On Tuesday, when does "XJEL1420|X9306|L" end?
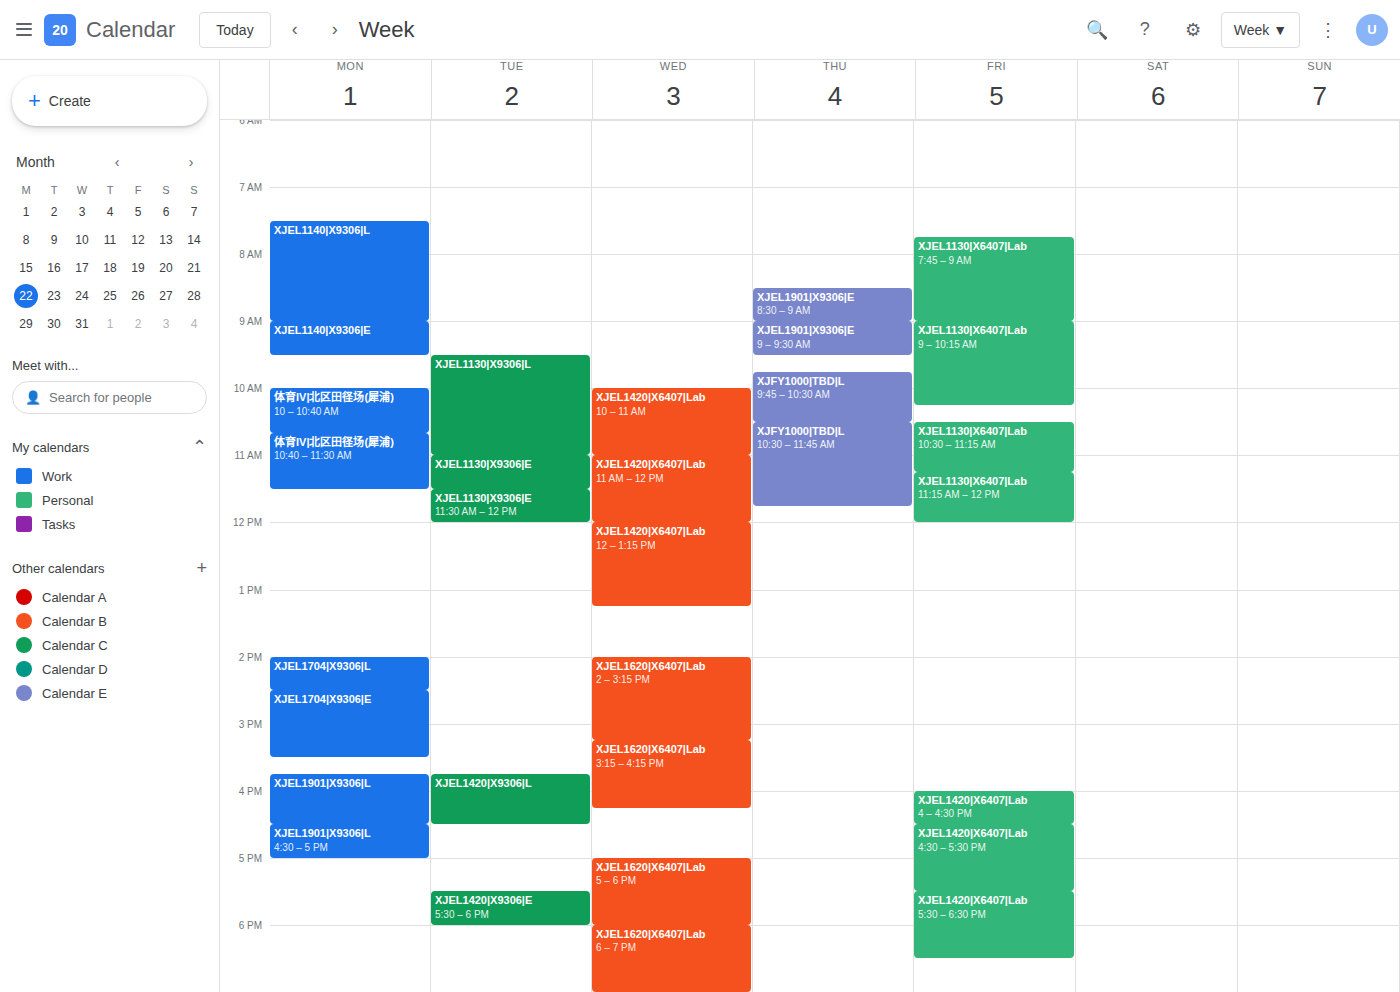
4:30 PM